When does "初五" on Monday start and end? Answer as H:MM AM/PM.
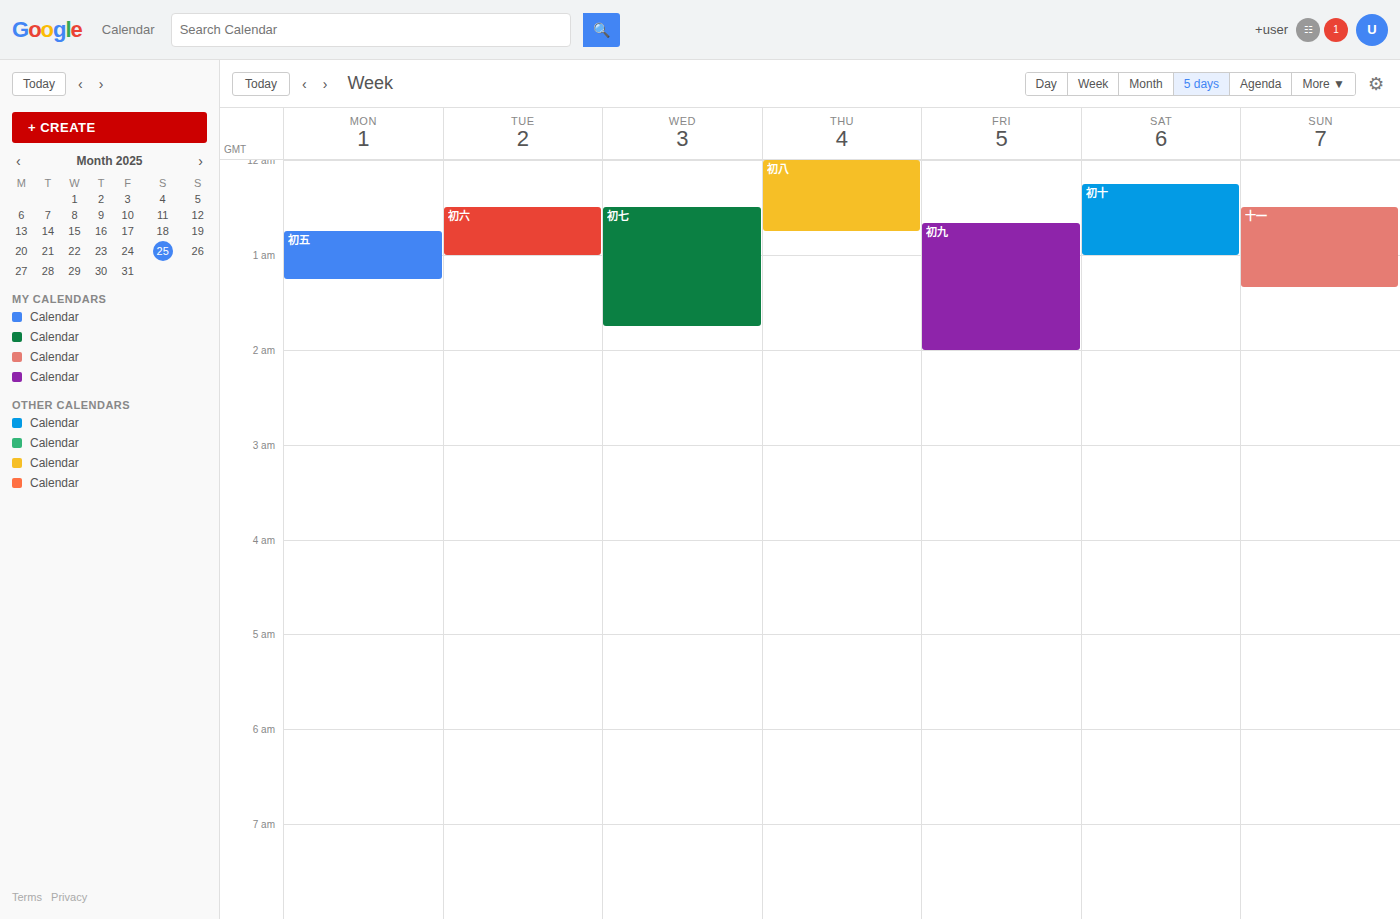
12:45 AM to 1:15 AM